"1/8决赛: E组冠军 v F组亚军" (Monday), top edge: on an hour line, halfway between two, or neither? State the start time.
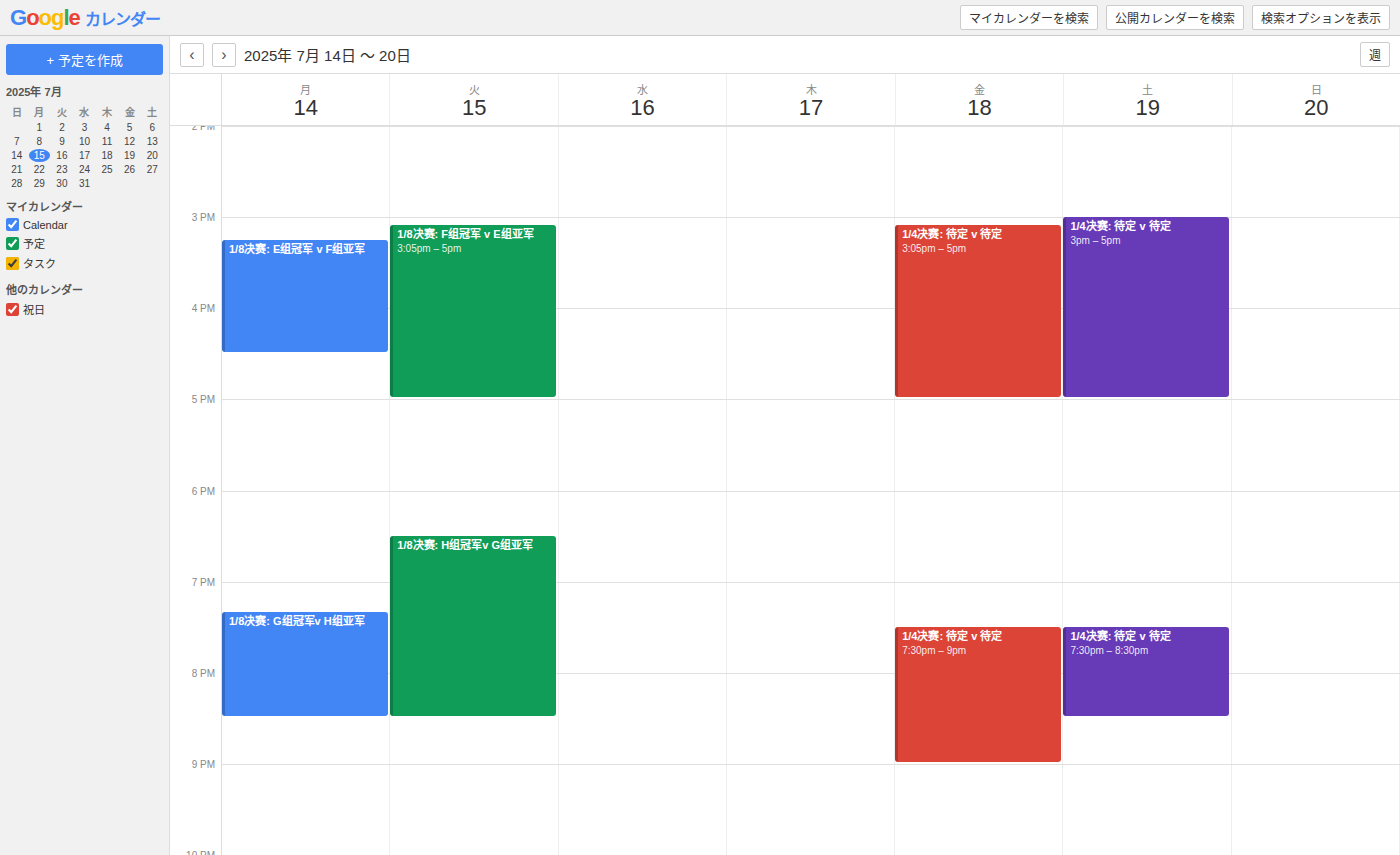
3:15 PM -- neither: a quarter of the way from the 3 PM line to the 4 PM line.